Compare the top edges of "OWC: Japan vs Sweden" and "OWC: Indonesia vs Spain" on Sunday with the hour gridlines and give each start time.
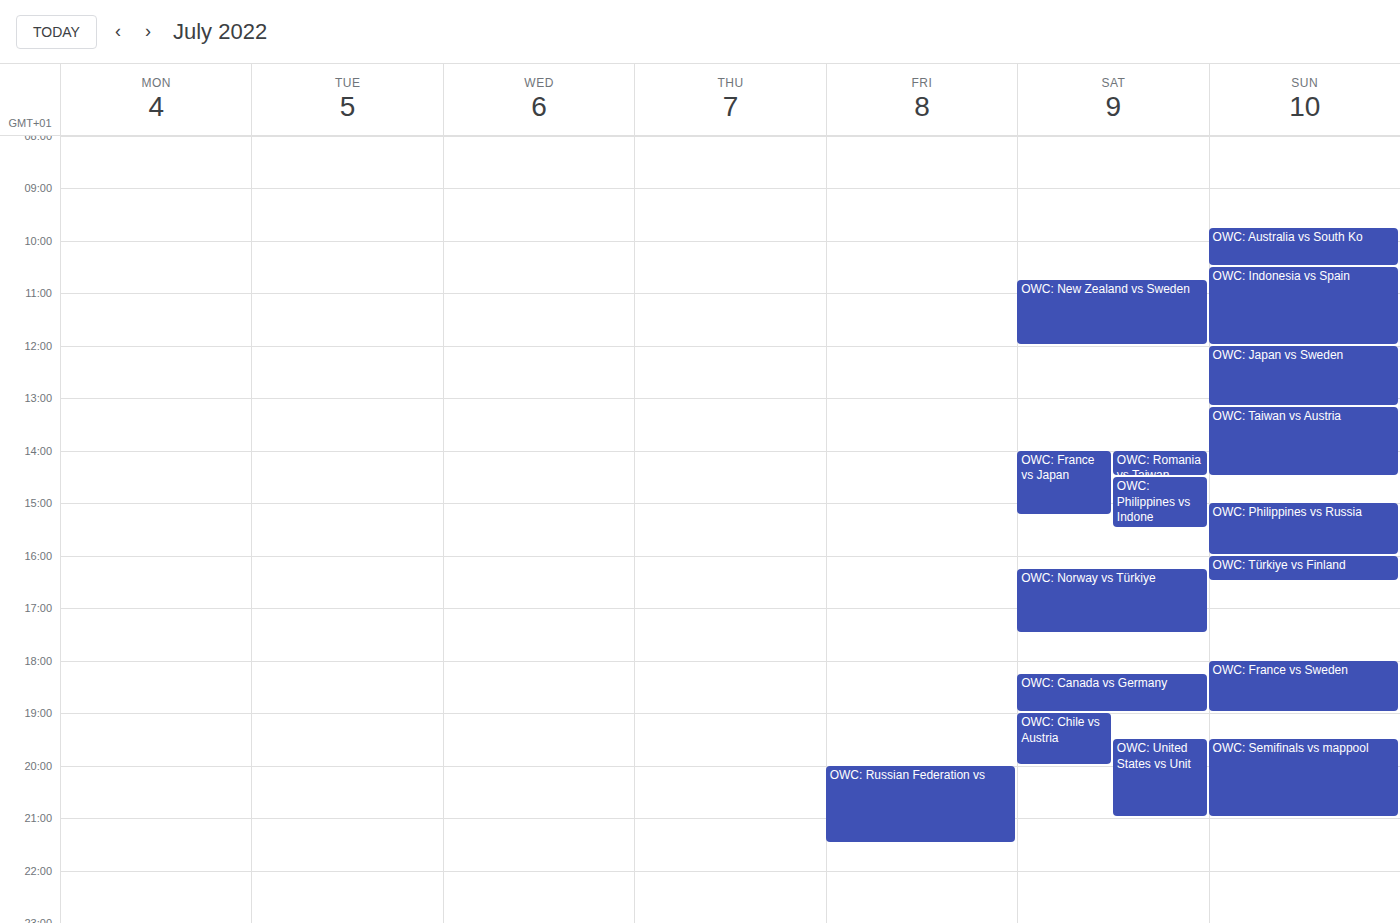
"OWC: Japan vs Sweden": 12:00, exactly on the 12:00 line. "OWC: Indonesia vs Spain": 10:30, halfway between the 10:00 and 11:00 lines.